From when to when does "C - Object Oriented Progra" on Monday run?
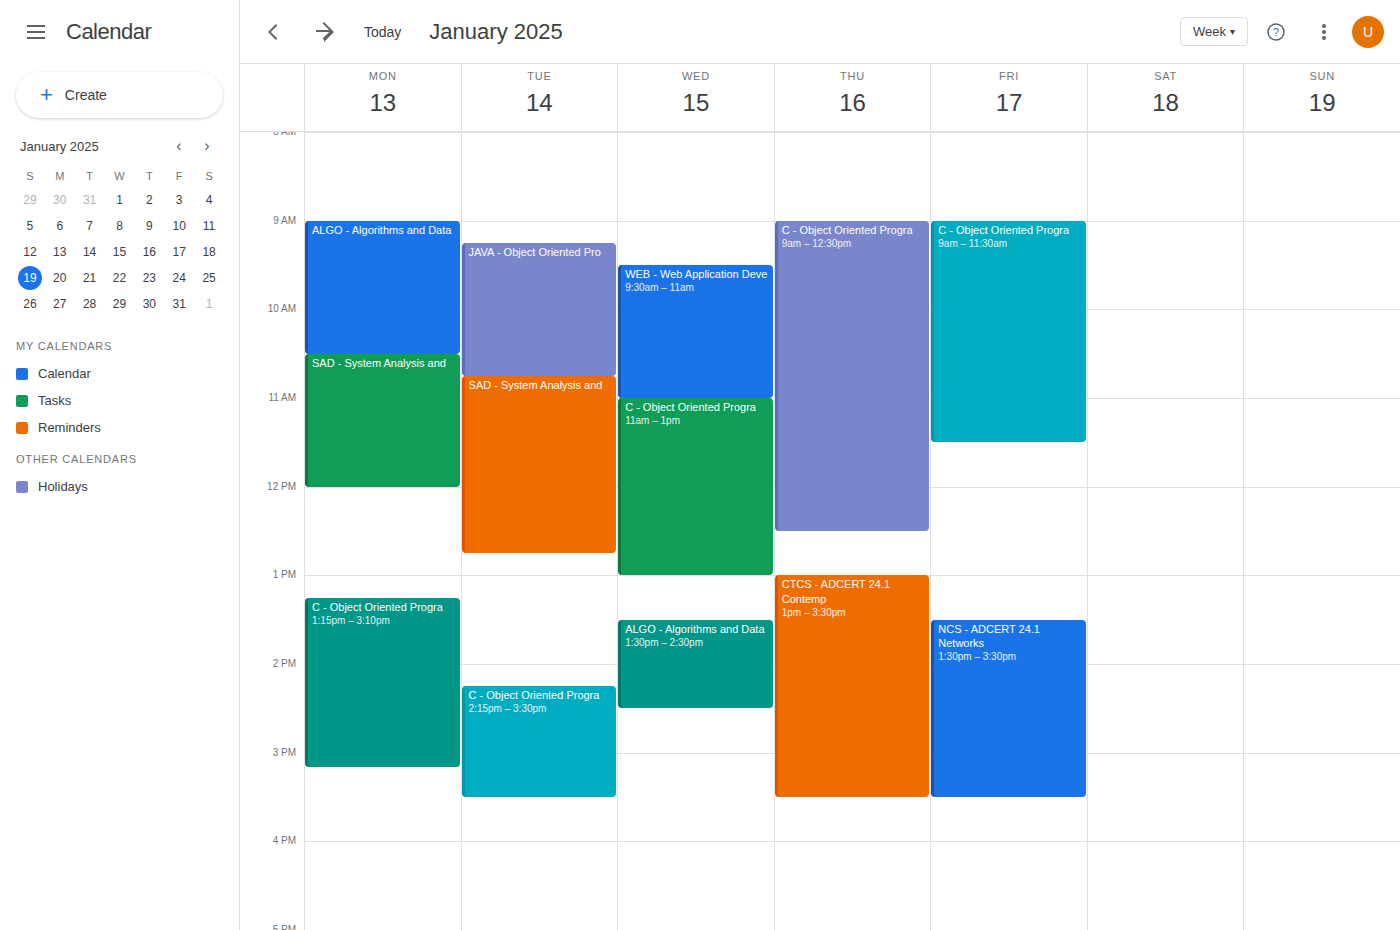
13:15 to 15:10